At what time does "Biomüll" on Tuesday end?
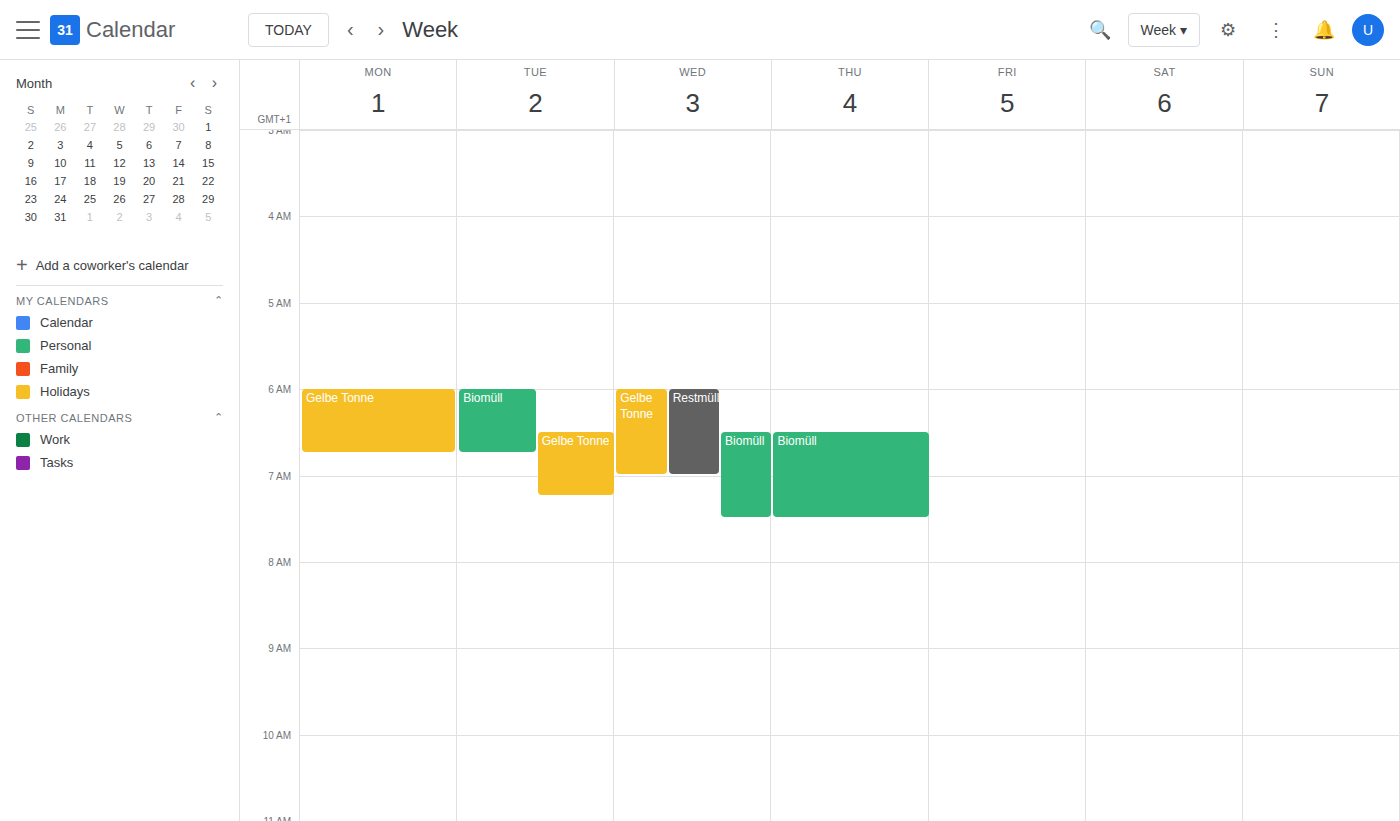
6:45 AM